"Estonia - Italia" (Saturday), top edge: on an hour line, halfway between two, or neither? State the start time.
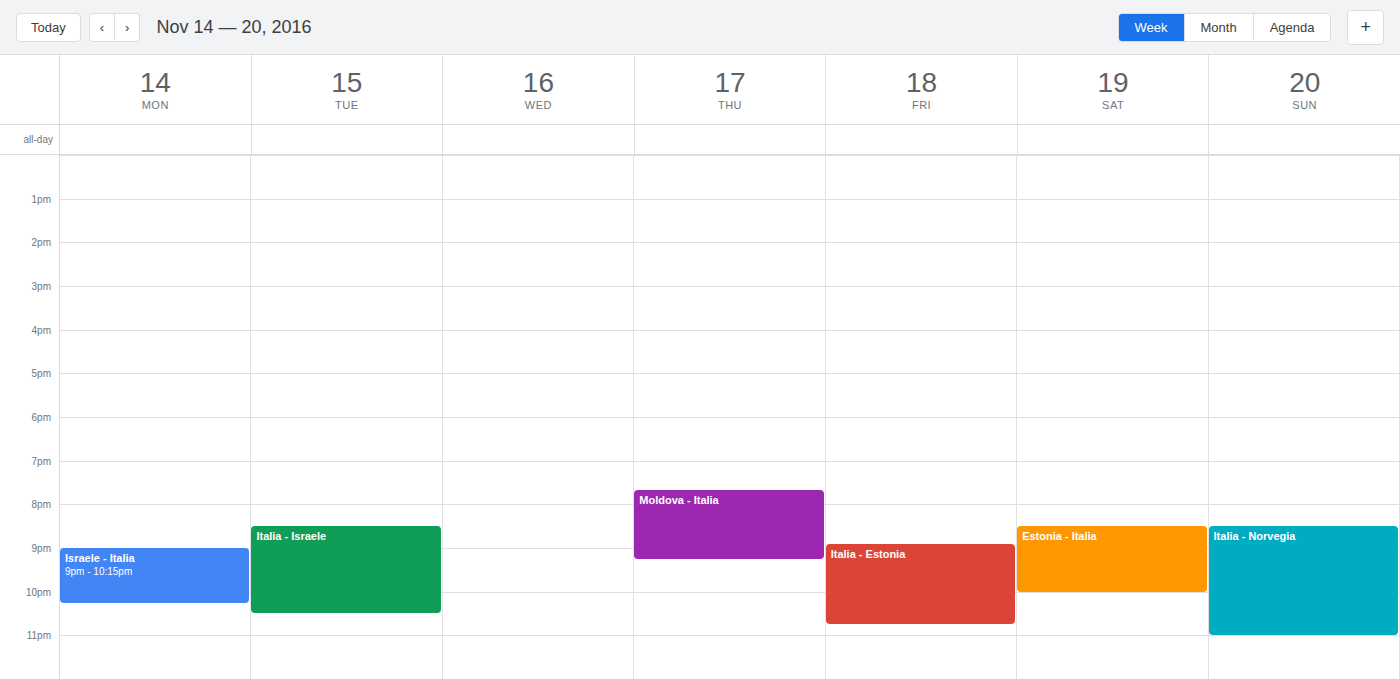
8:30 PM -- halfway between the 8 PM and 9 PM lines.